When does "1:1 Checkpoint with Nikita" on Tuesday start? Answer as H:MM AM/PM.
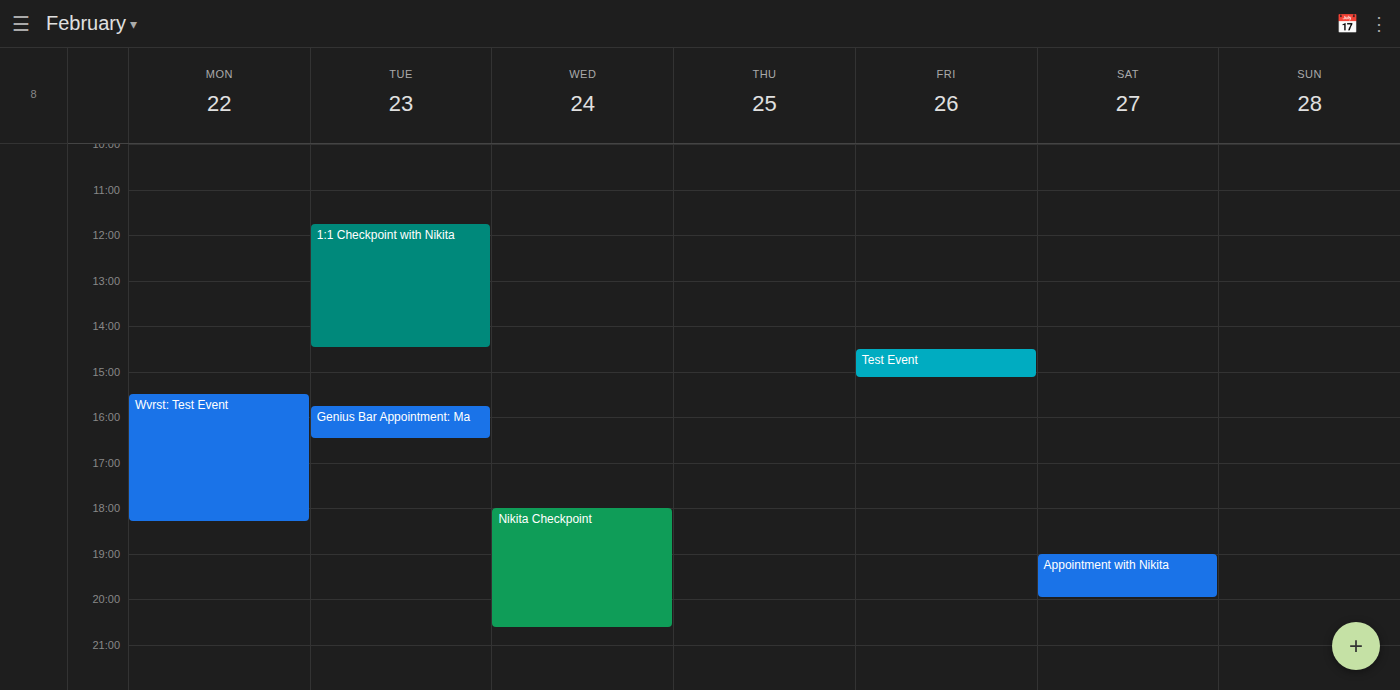
11:45 AM